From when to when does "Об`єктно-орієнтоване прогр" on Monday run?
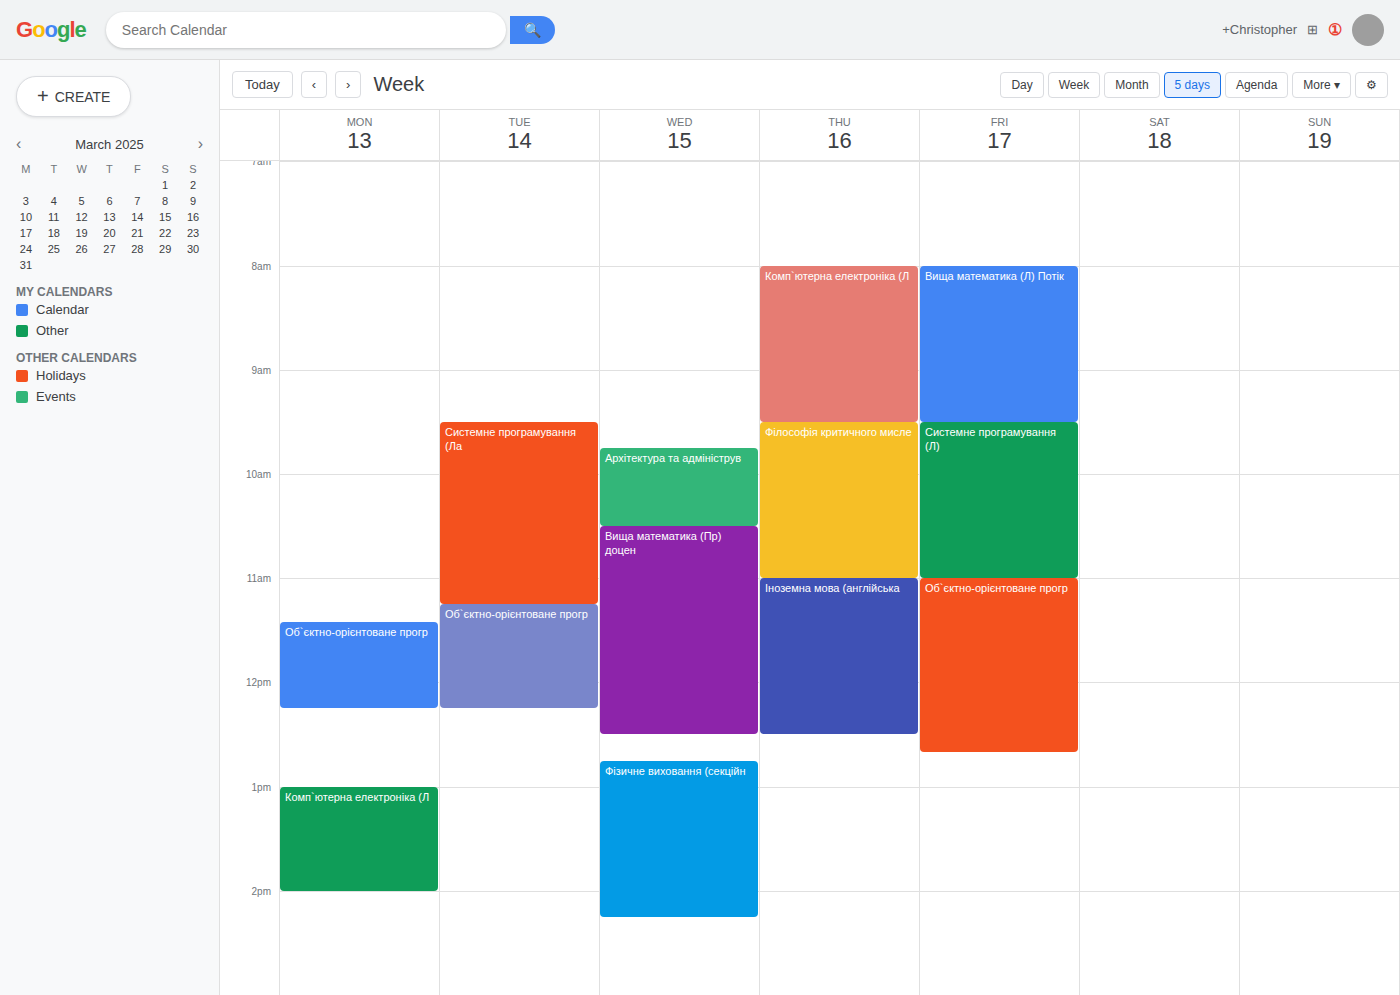
11:25 to 12:15